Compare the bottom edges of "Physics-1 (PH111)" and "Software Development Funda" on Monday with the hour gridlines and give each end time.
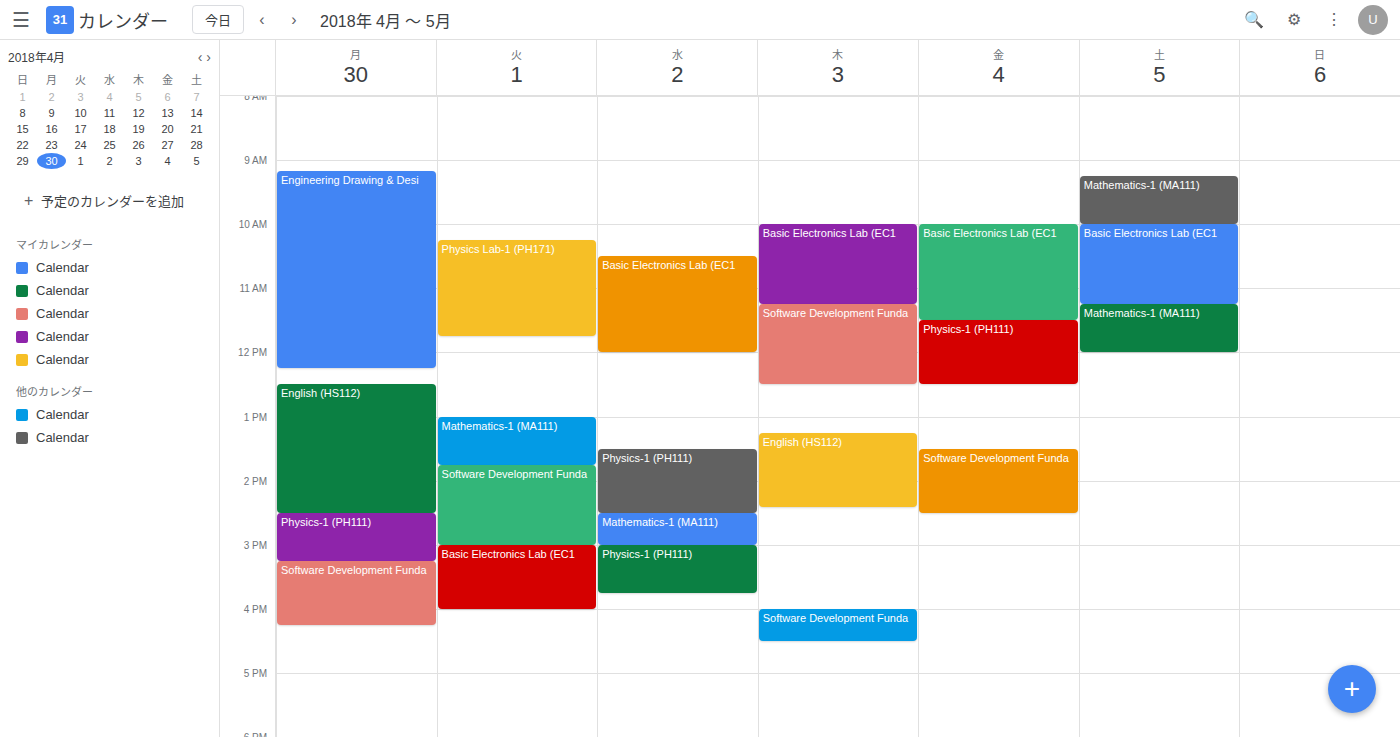
"Physics-1 (PH111)": 3:15 PM, neither: a quarter of the way from the 3 PM line to the 4 PM line. "Software Development Funda": 4:15 PM, neither: a quarter of the way from the 4 PM line to the 5 PM line.